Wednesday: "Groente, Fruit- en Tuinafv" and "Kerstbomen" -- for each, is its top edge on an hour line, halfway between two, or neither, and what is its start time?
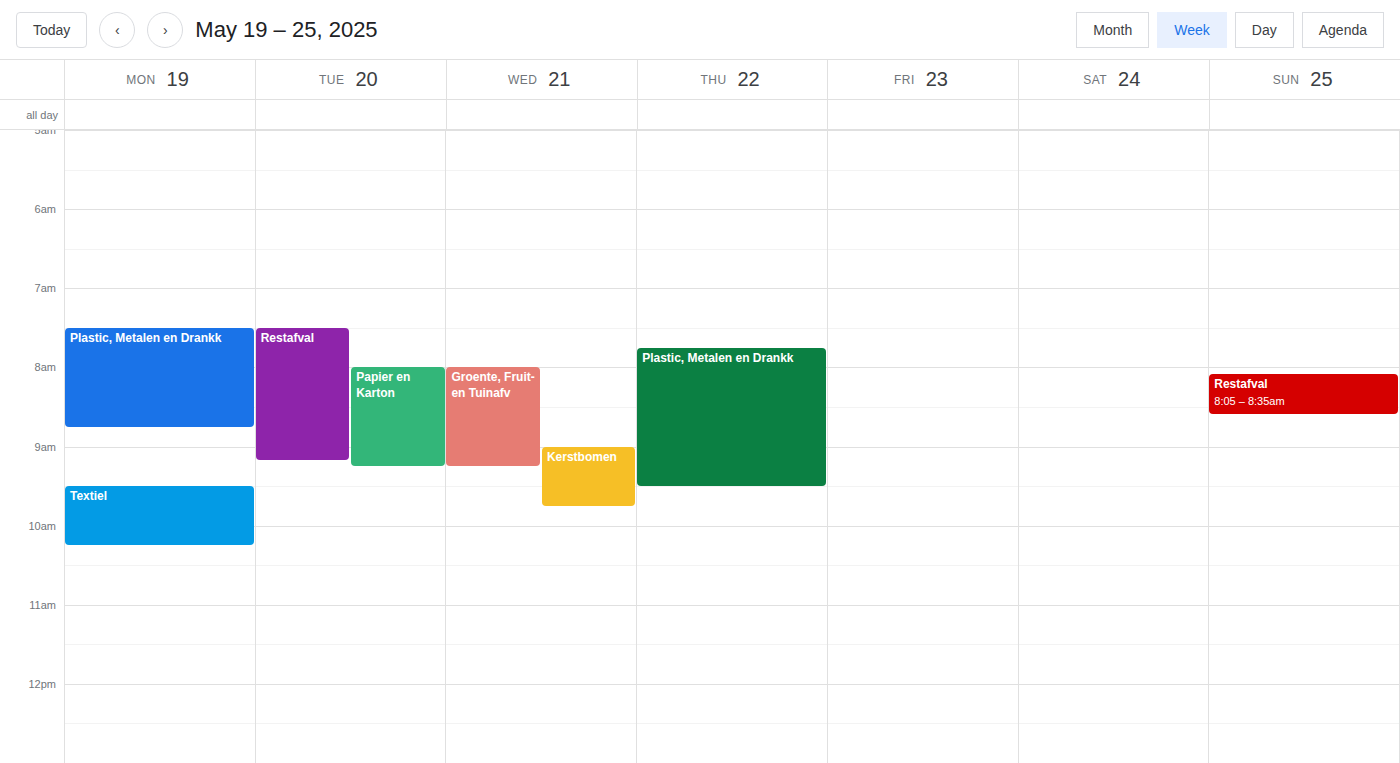
"Groente, Fruit- en Tuinafv": 8:00 AM, exactly on the 8 AM line. "Kerstbomen": 9:00 AM, exactly on the 9 AM line.